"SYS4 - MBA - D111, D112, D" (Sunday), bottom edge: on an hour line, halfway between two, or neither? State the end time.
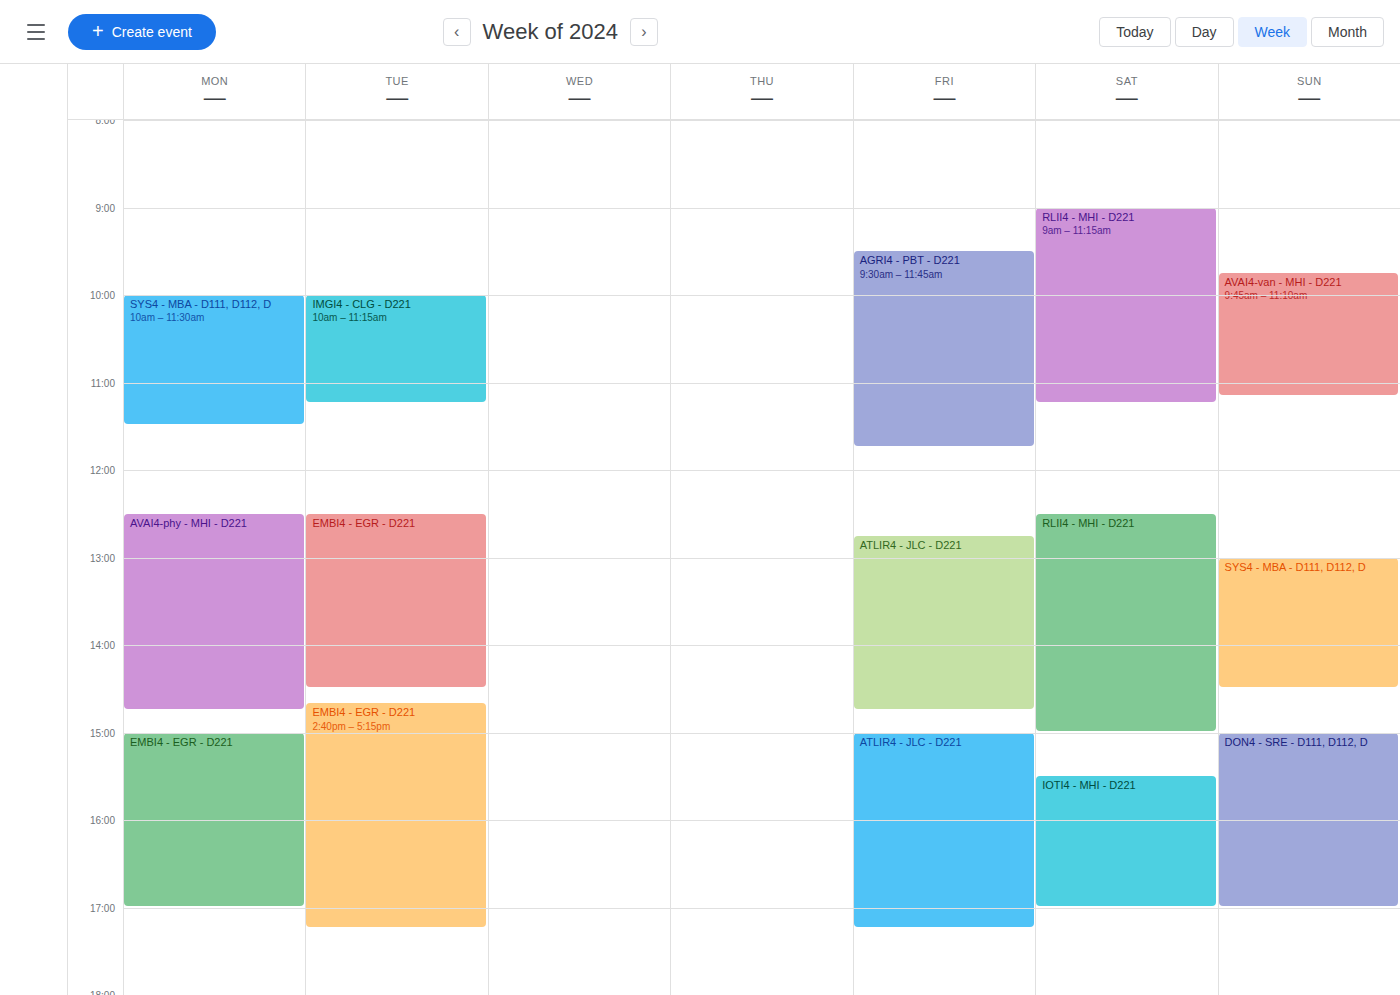
2:30 PM -- halfway between the 2 PM and 3 PM lines.